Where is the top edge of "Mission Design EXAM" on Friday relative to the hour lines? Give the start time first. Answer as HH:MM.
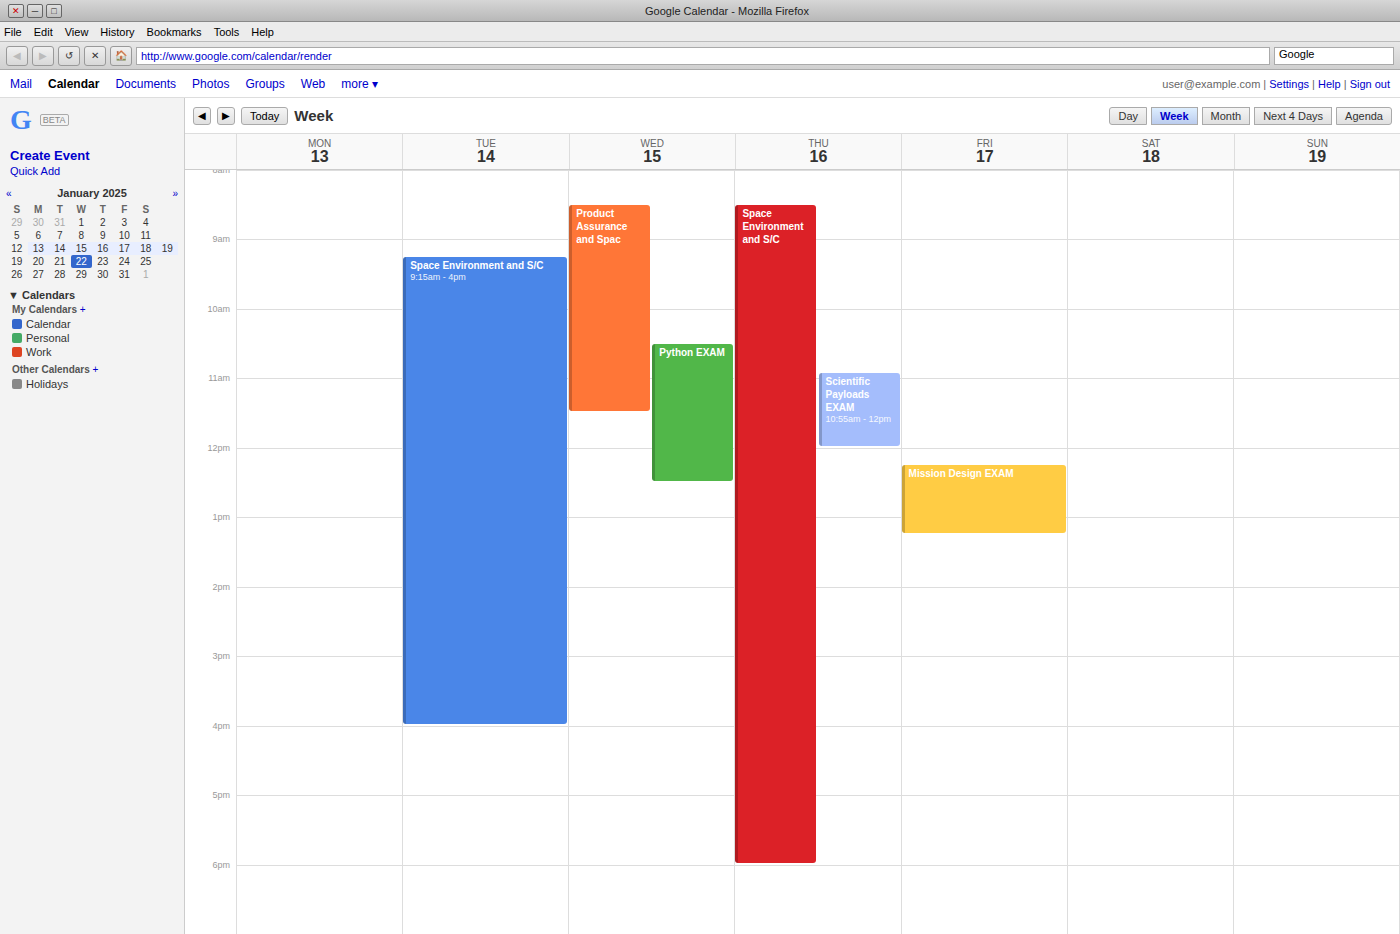
12:15 -- neither: a quarter of the way from the 12:00 line to the 13:00 line.